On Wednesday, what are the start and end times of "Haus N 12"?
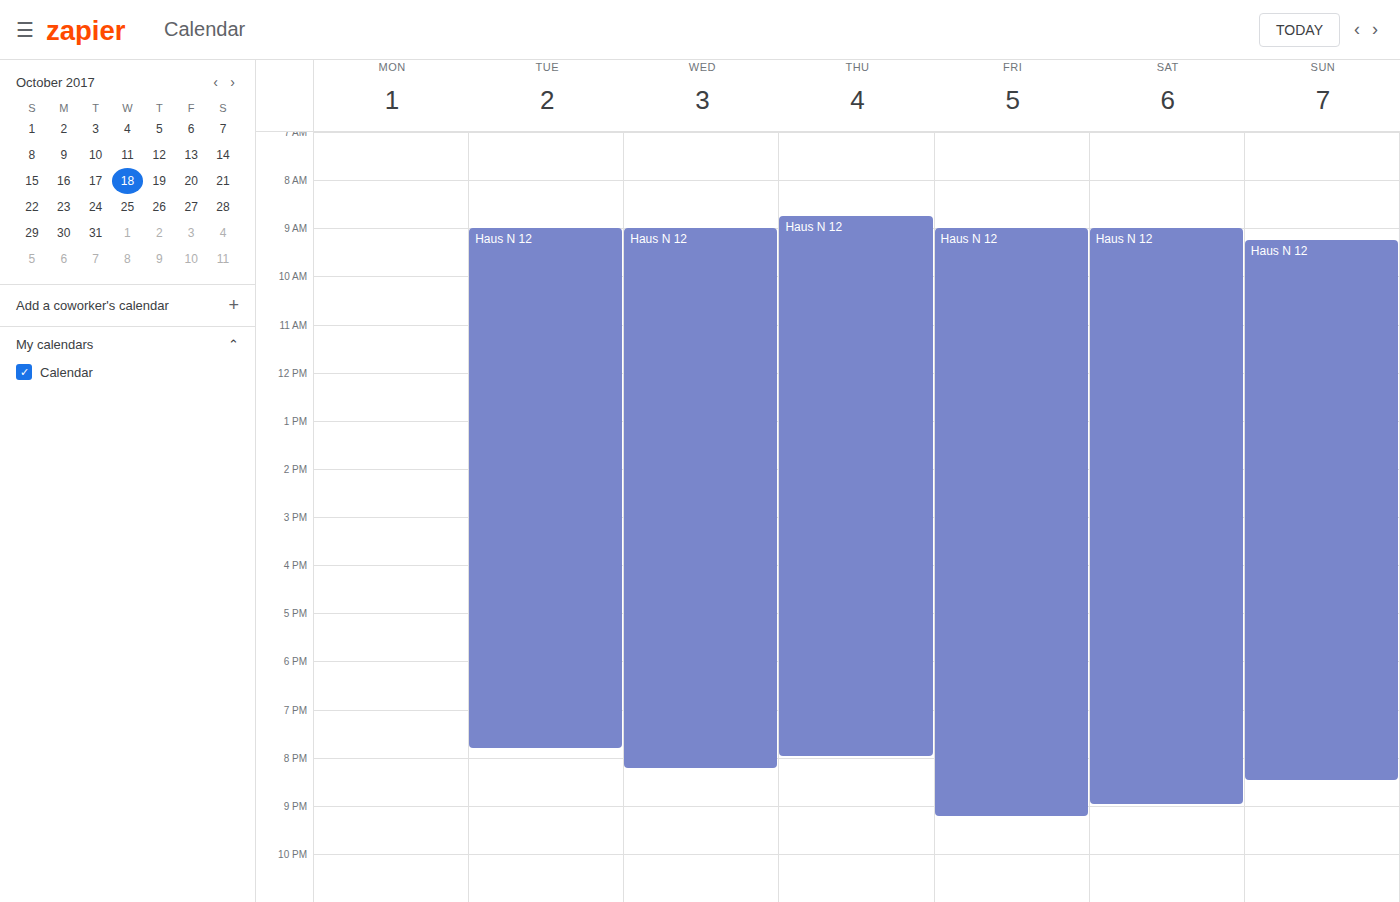
9:00 AM to 8:15 PM